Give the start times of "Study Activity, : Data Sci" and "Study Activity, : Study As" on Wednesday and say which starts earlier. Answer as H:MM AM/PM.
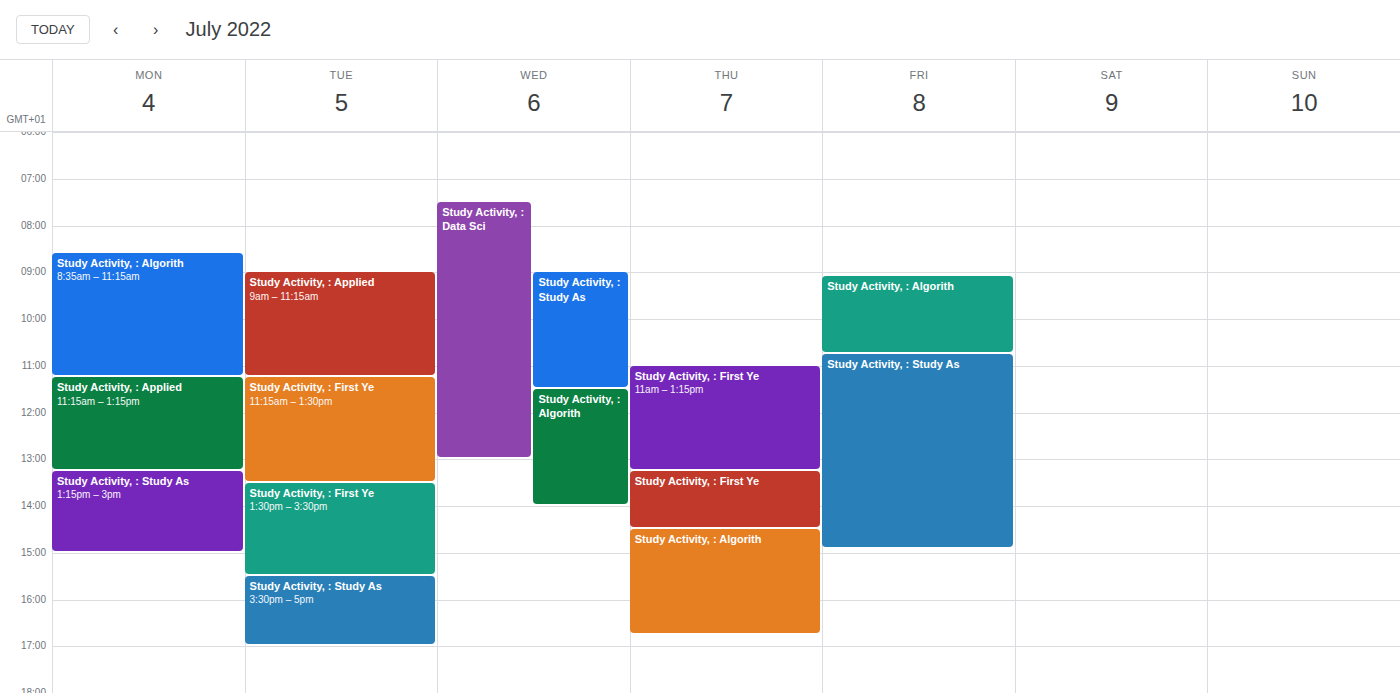
"Study Activity, : Data Sci" 7:30 AM; "Study Activity, : Study As" 9:00 AM.